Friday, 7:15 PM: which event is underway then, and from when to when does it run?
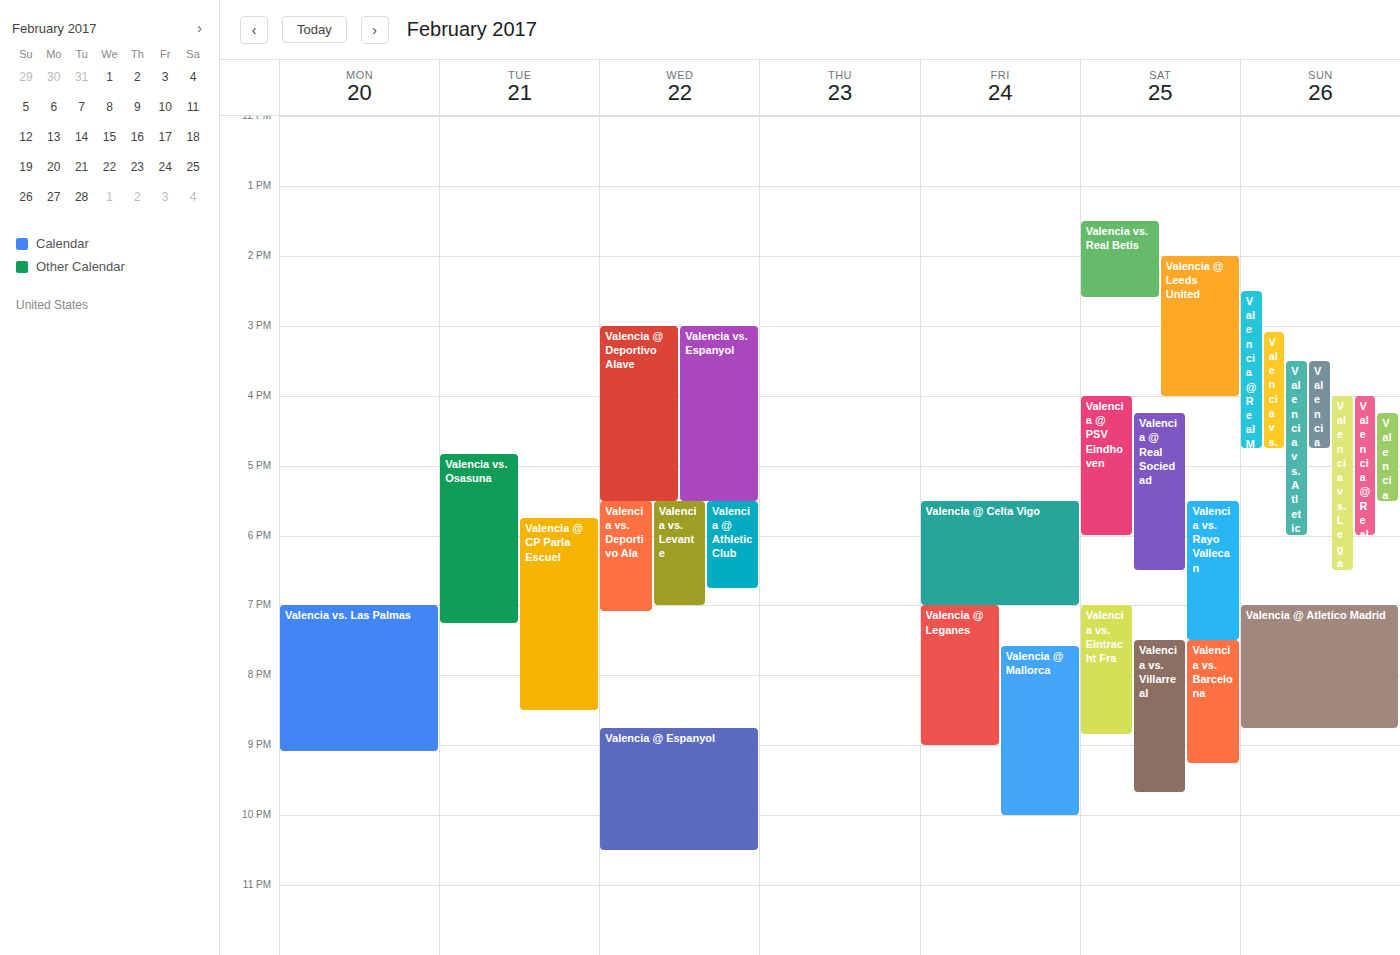
"Valencia @ Leganes", 7:00 PM to 9:00 PM